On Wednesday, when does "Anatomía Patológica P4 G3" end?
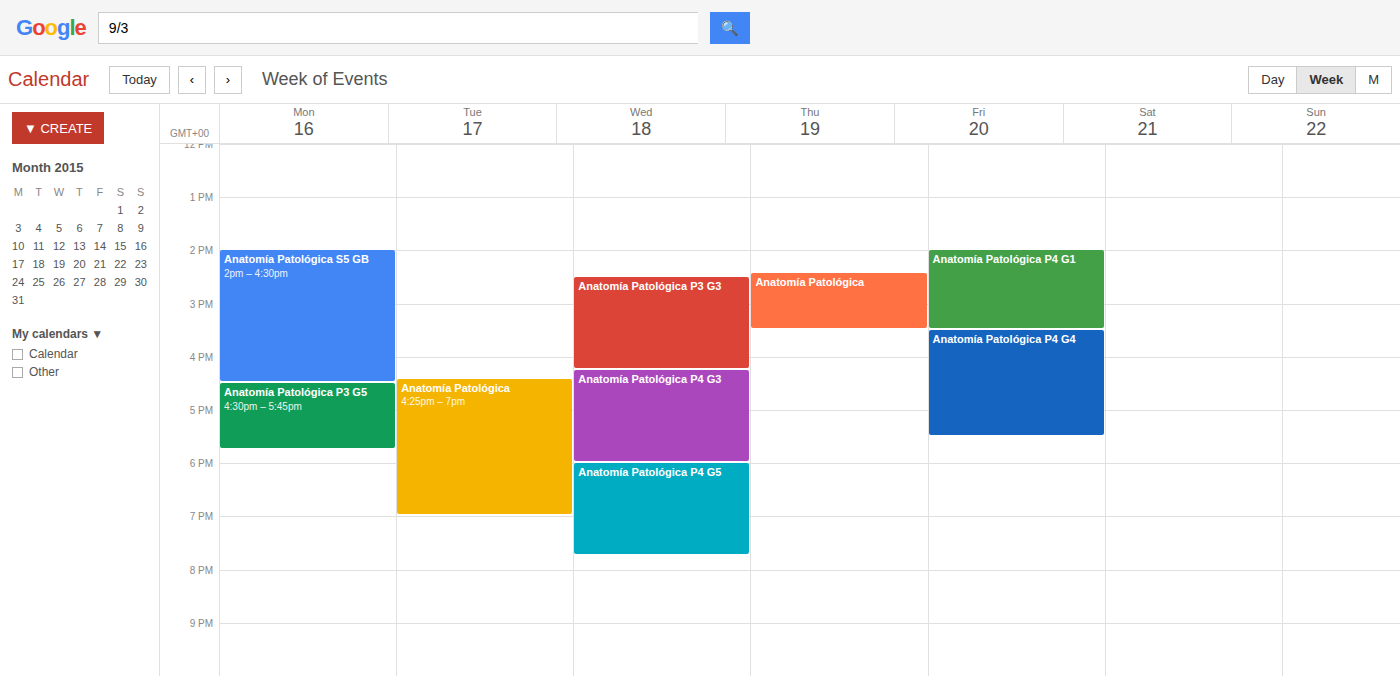
6:00 PM